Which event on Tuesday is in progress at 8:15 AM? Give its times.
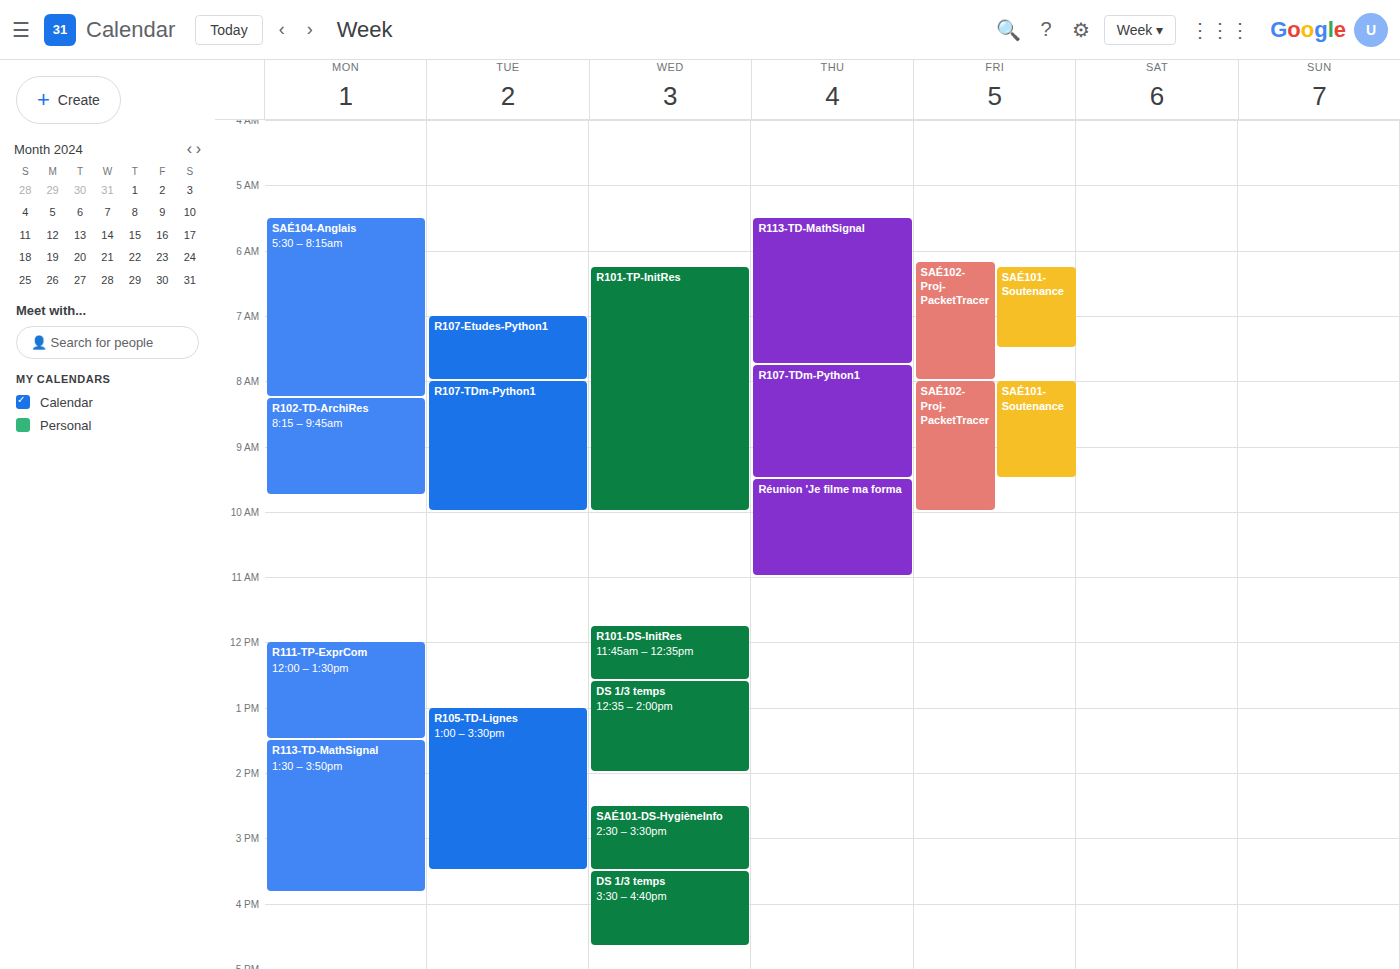
"R107-TDm-Python1", 8:00 AM to 10:00 AM